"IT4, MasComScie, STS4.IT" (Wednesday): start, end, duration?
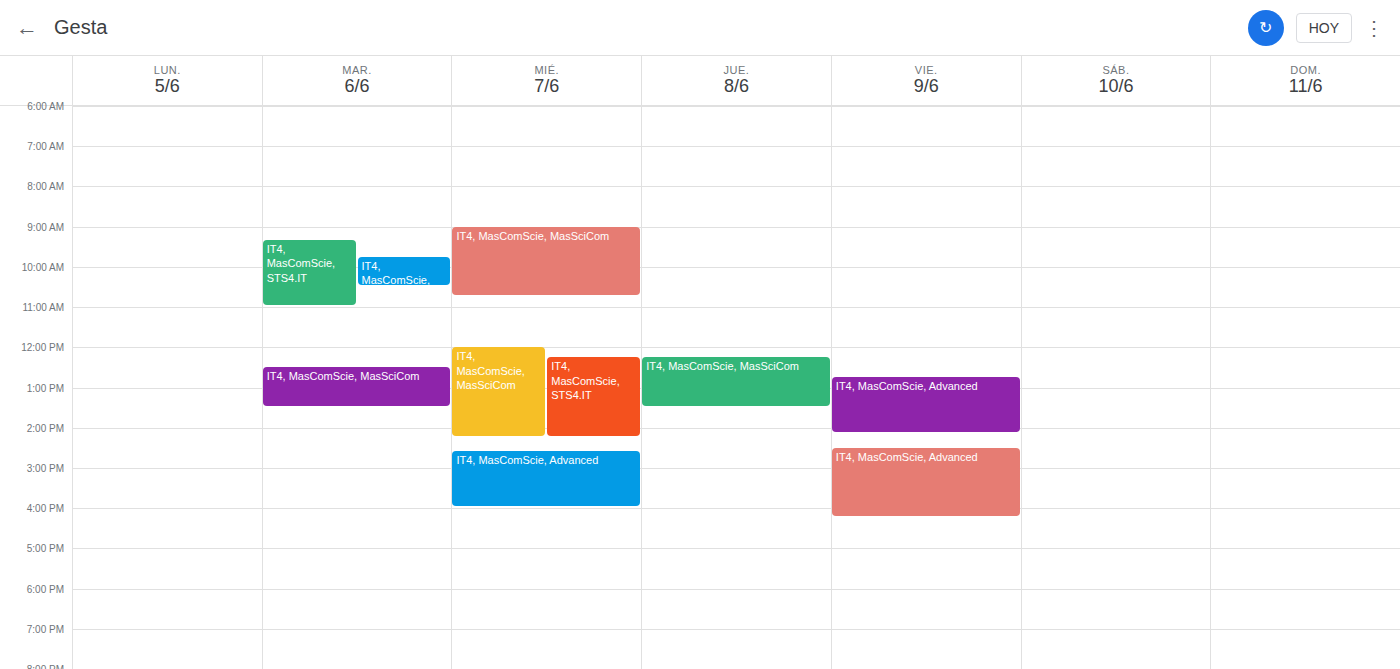
12:15 to 14:15, 2 hours